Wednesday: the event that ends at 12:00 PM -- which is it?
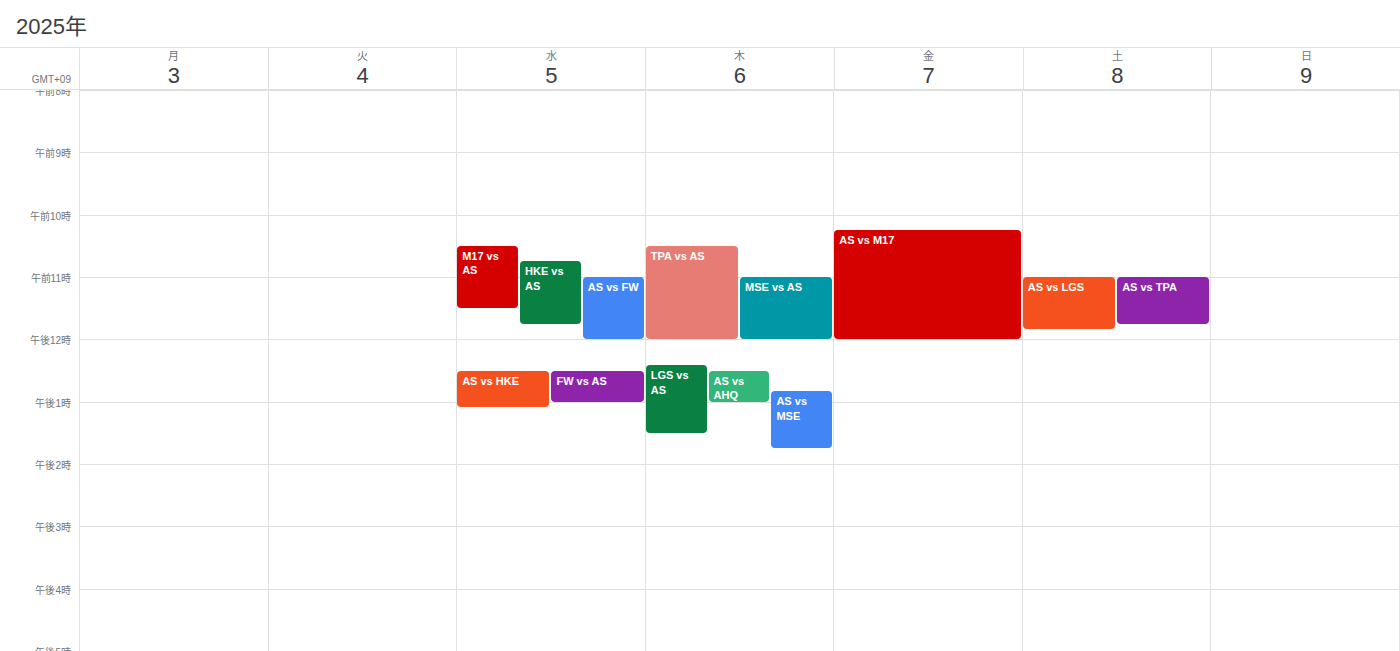
"AS vs FW"